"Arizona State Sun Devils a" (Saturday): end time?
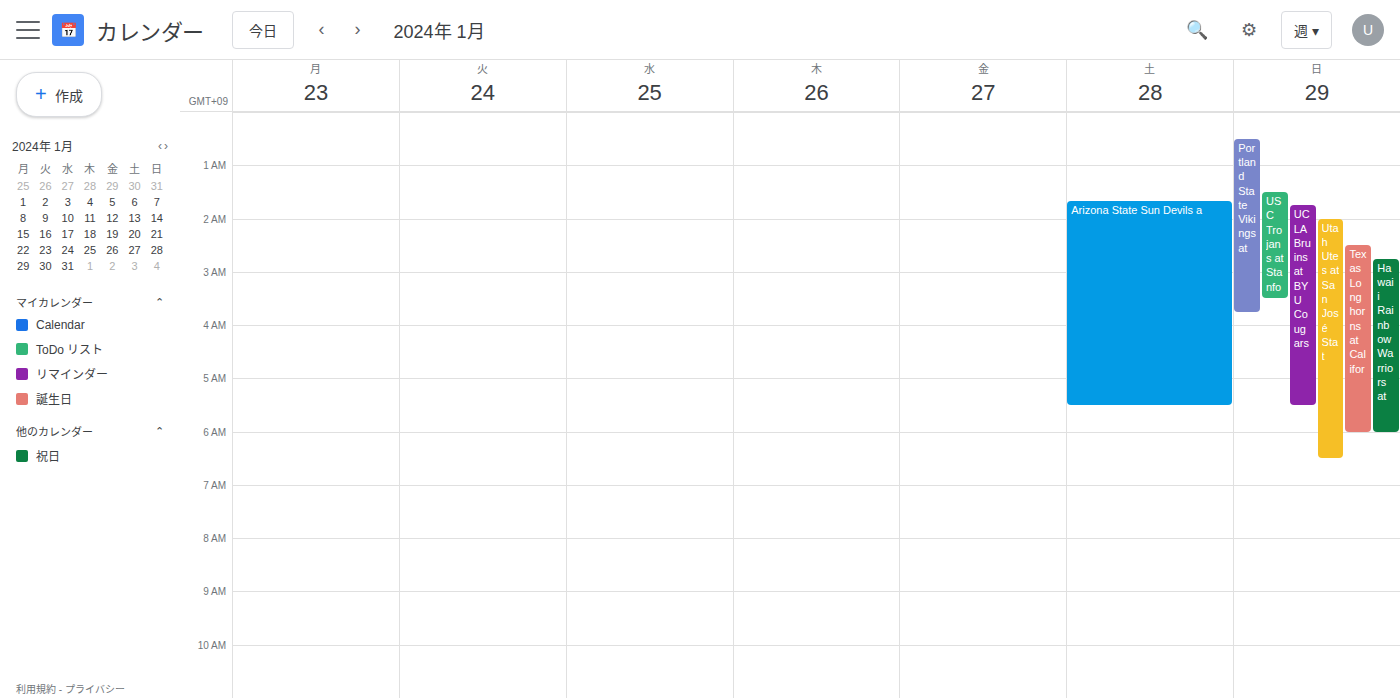
5:30 AM